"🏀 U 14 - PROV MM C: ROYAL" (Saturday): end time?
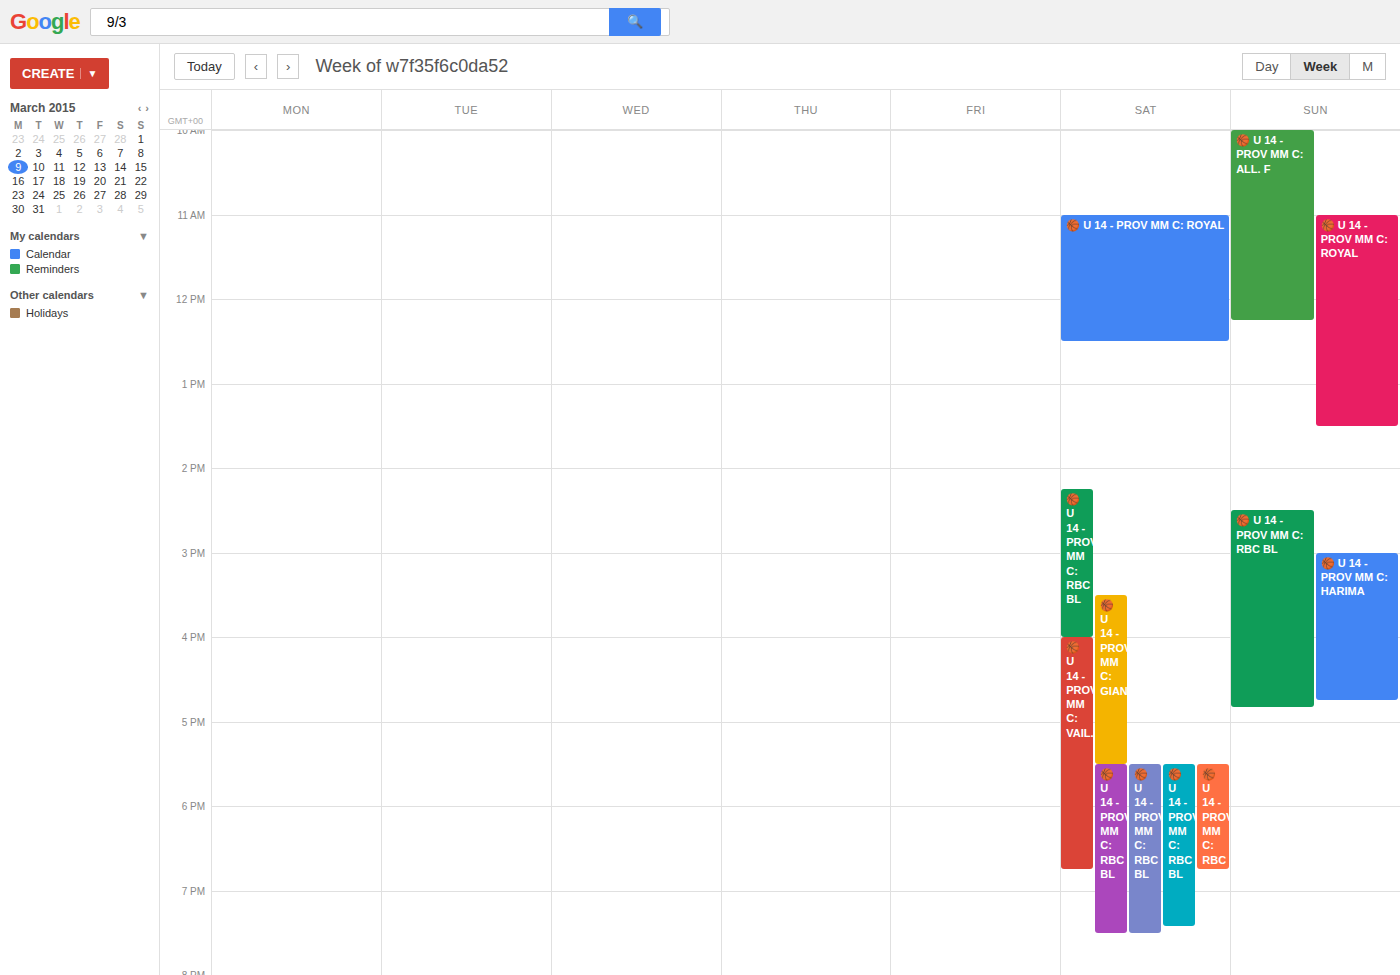
12:30 PM